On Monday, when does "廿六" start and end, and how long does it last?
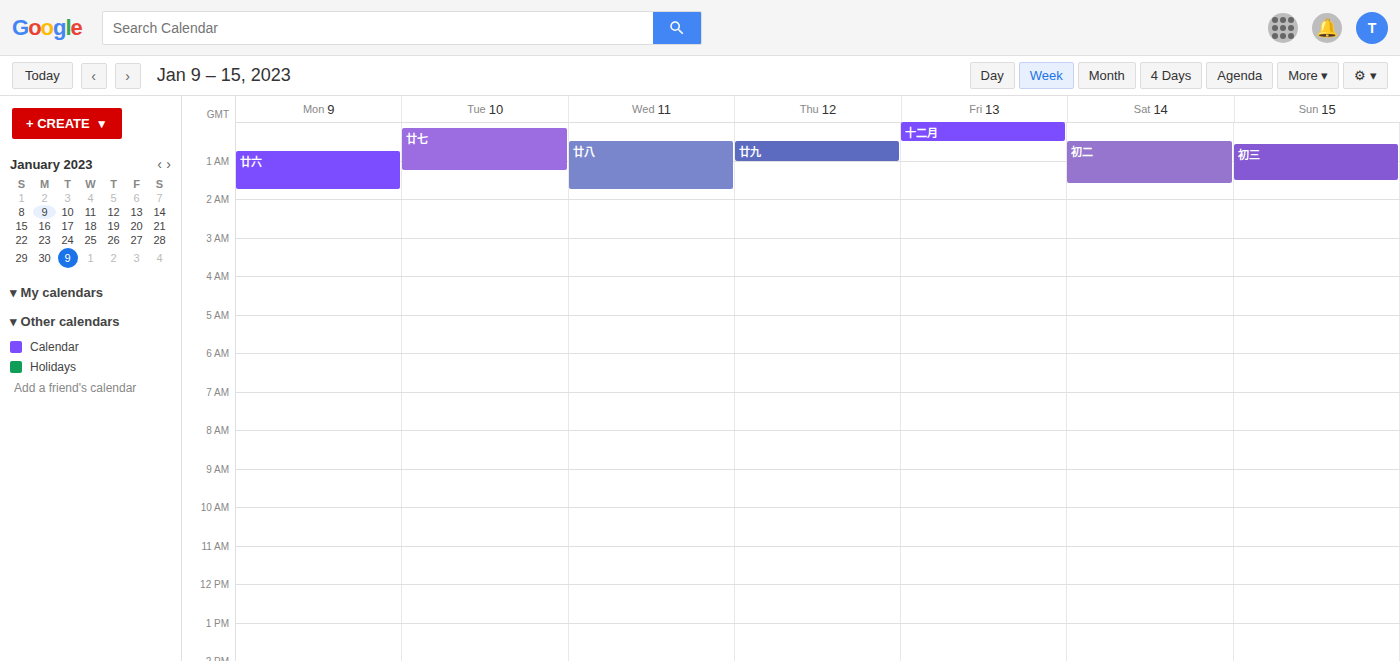
12:45 AM to 1:45 AM, 1 hour